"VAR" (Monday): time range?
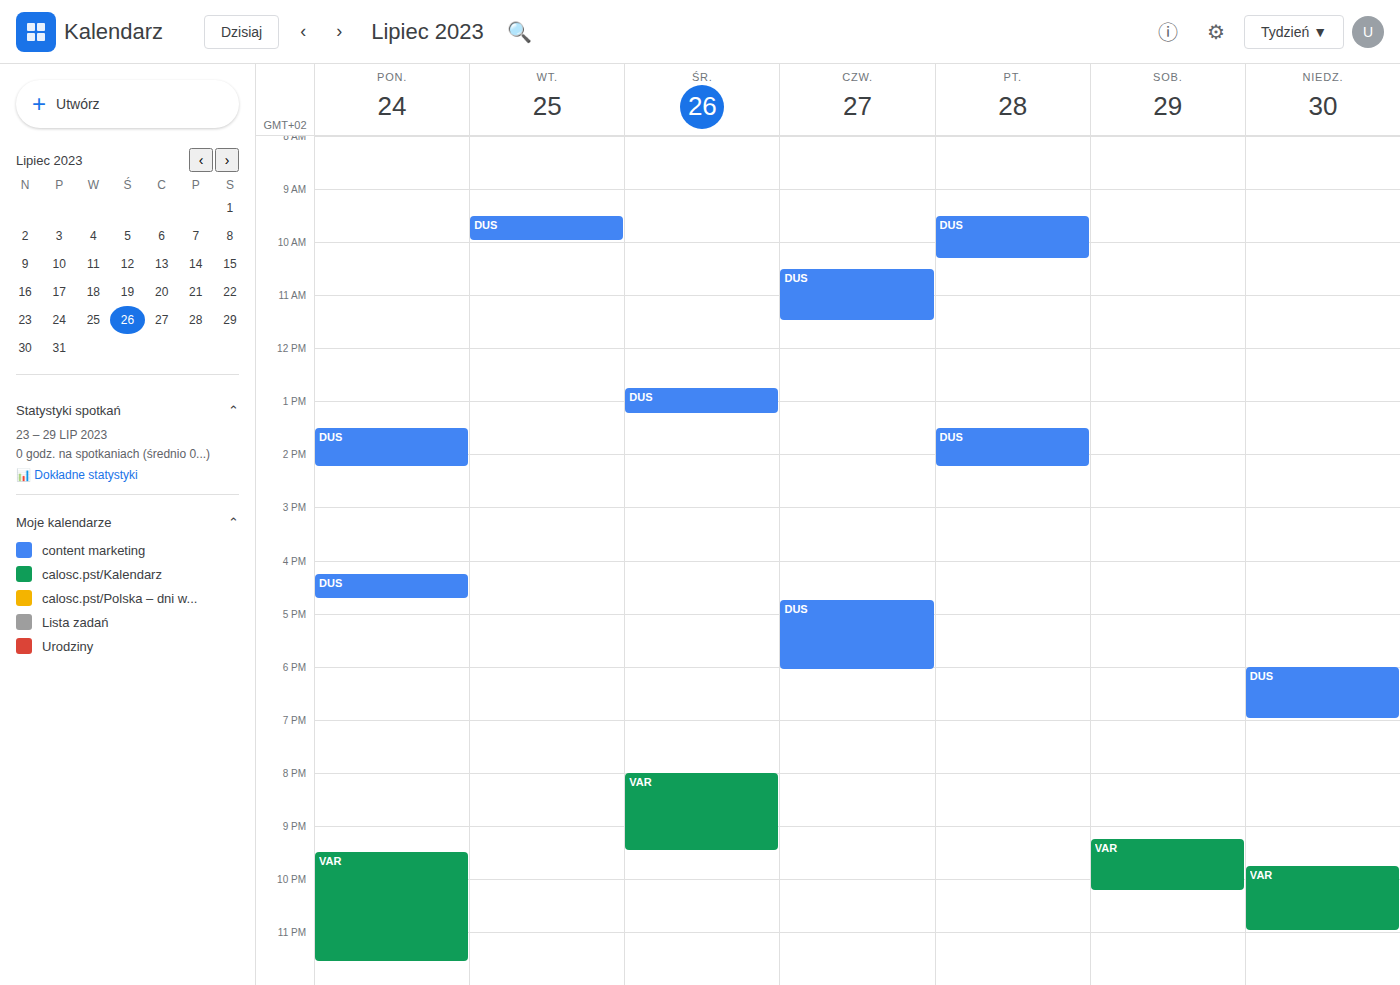
9:30 PM to 11:35 PM